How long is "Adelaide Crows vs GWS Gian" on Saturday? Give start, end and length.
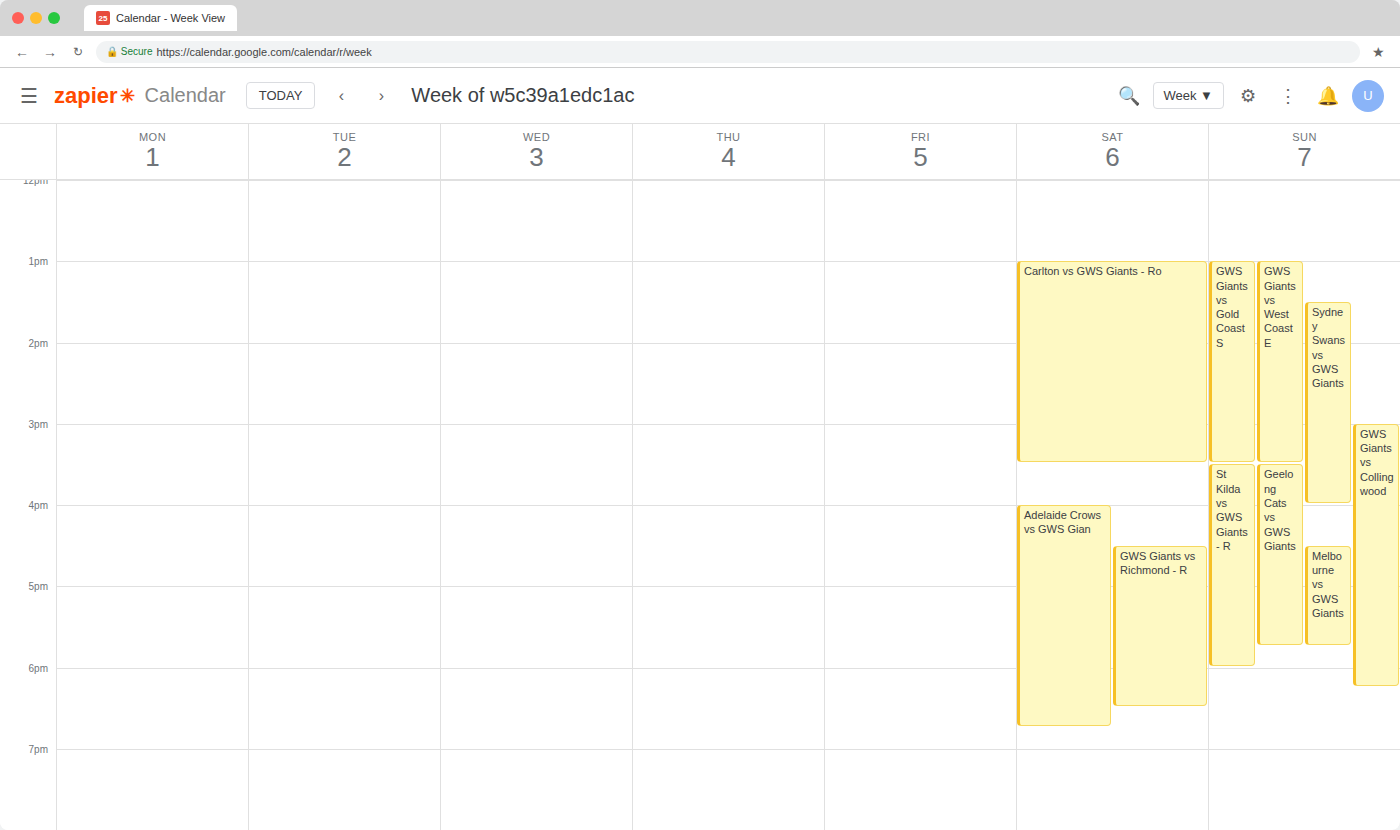
4:00 PM to 6:45 PM, 2 hours 45 minutes